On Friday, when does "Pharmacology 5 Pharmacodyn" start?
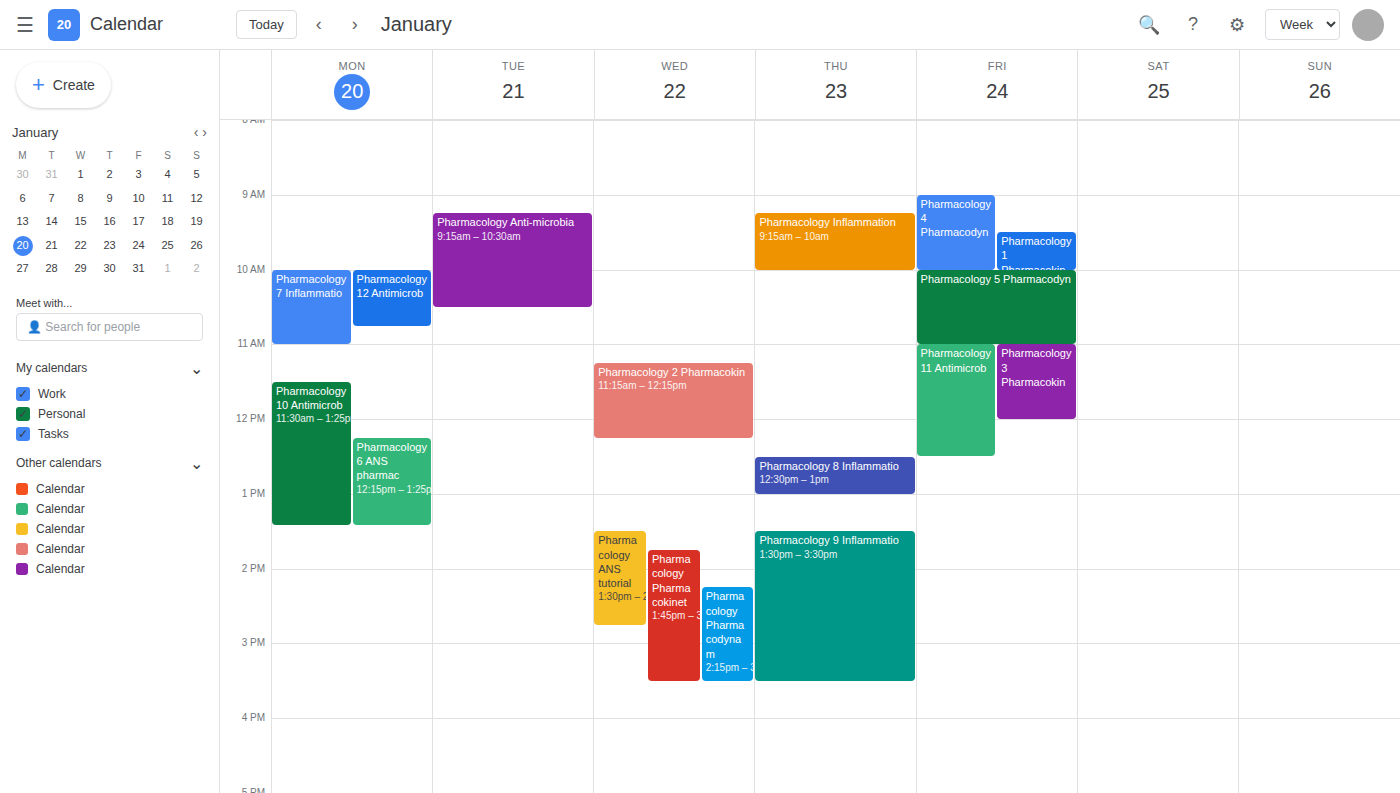
10:00